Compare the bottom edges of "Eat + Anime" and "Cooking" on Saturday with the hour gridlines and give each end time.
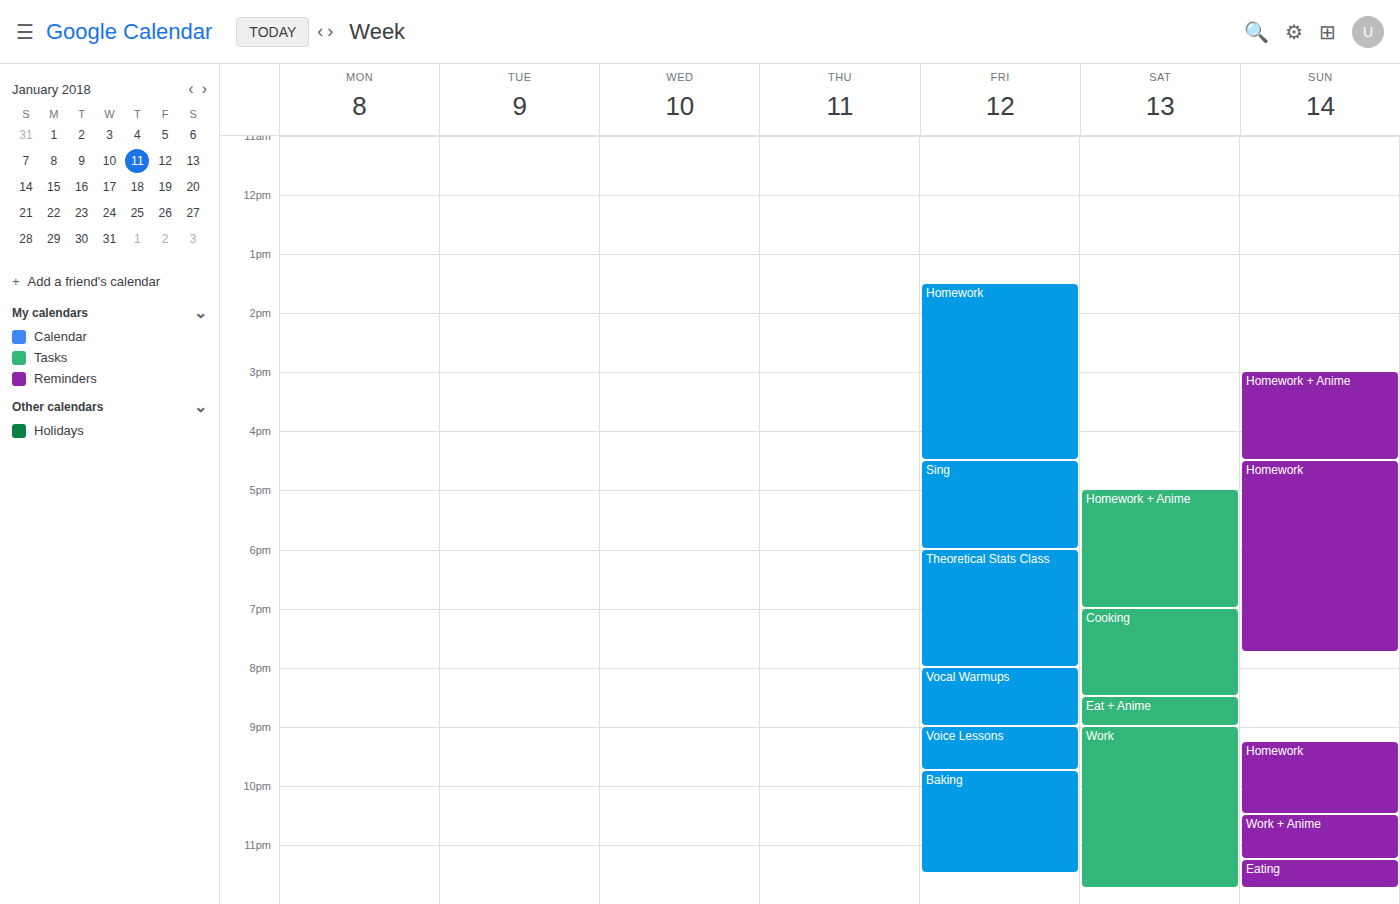
"Eat + Anime": 21:00, exactly on the 21:00 line. "Cooking": 20:30, halfway between the 20:00 and 21:00 lines.